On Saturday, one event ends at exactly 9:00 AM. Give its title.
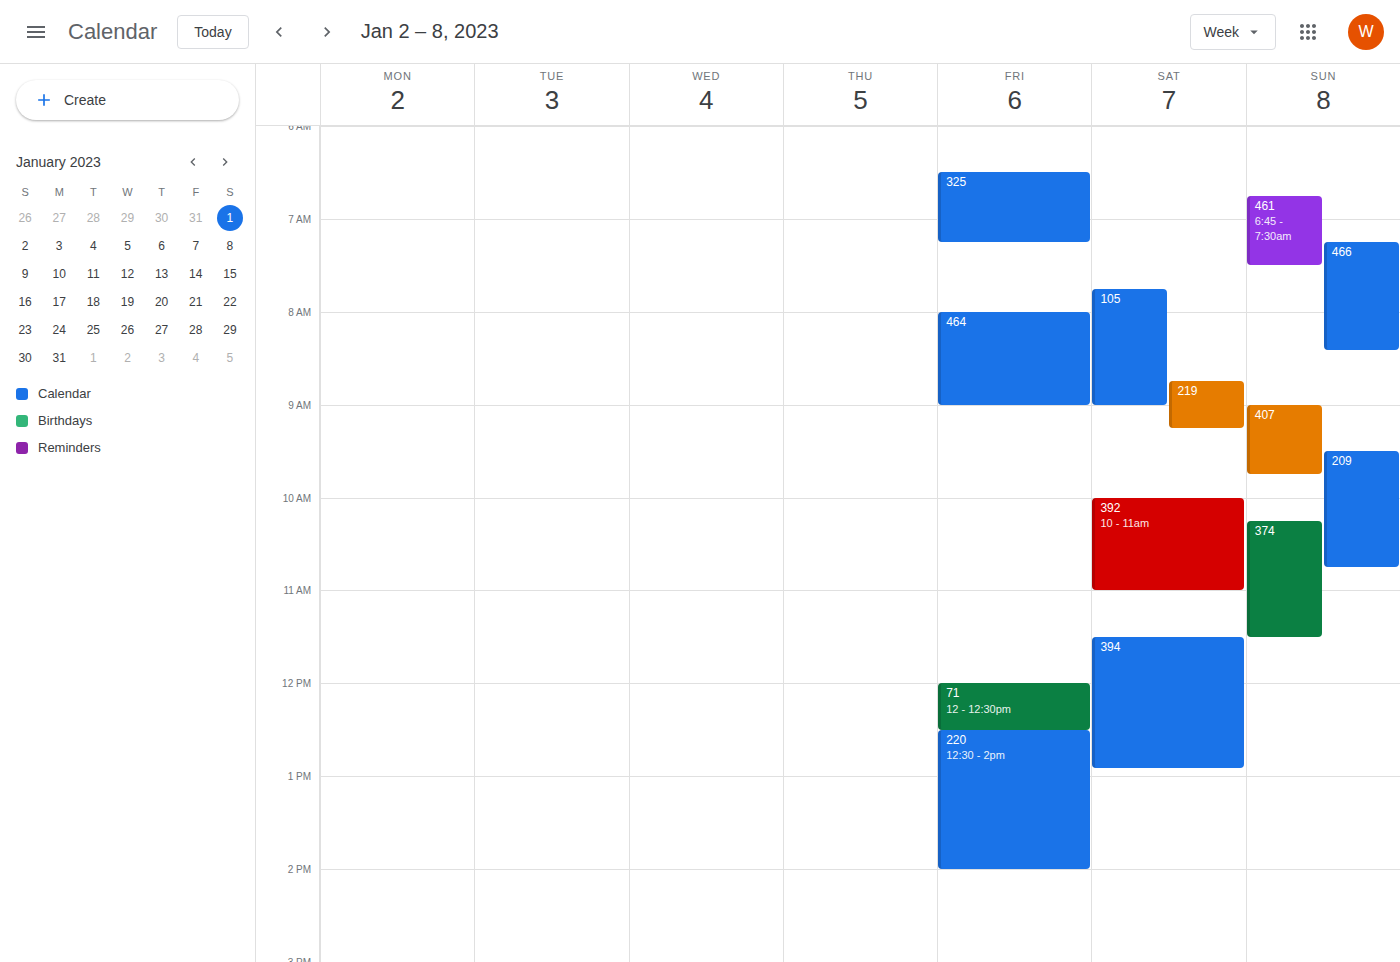
"105"